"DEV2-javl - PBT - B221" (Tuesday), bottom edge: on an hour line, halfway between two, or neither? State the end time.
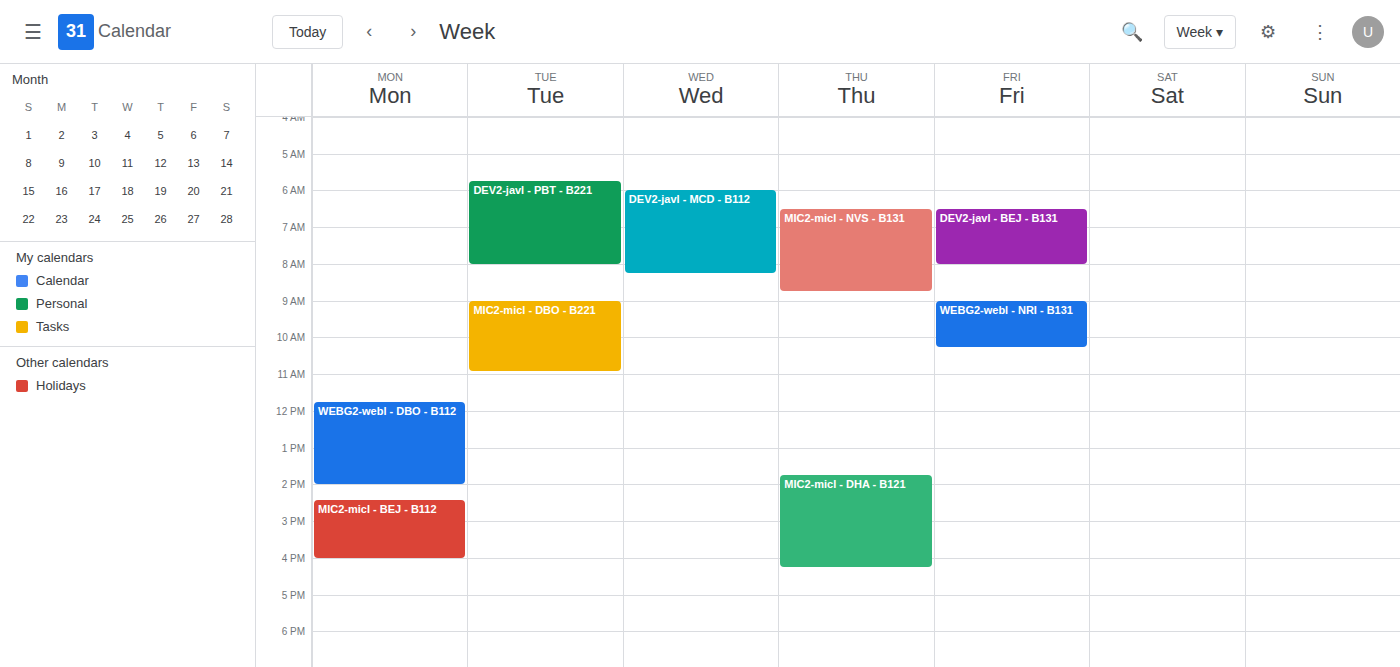
8:00 AM -- exactly on the 8 AM line.